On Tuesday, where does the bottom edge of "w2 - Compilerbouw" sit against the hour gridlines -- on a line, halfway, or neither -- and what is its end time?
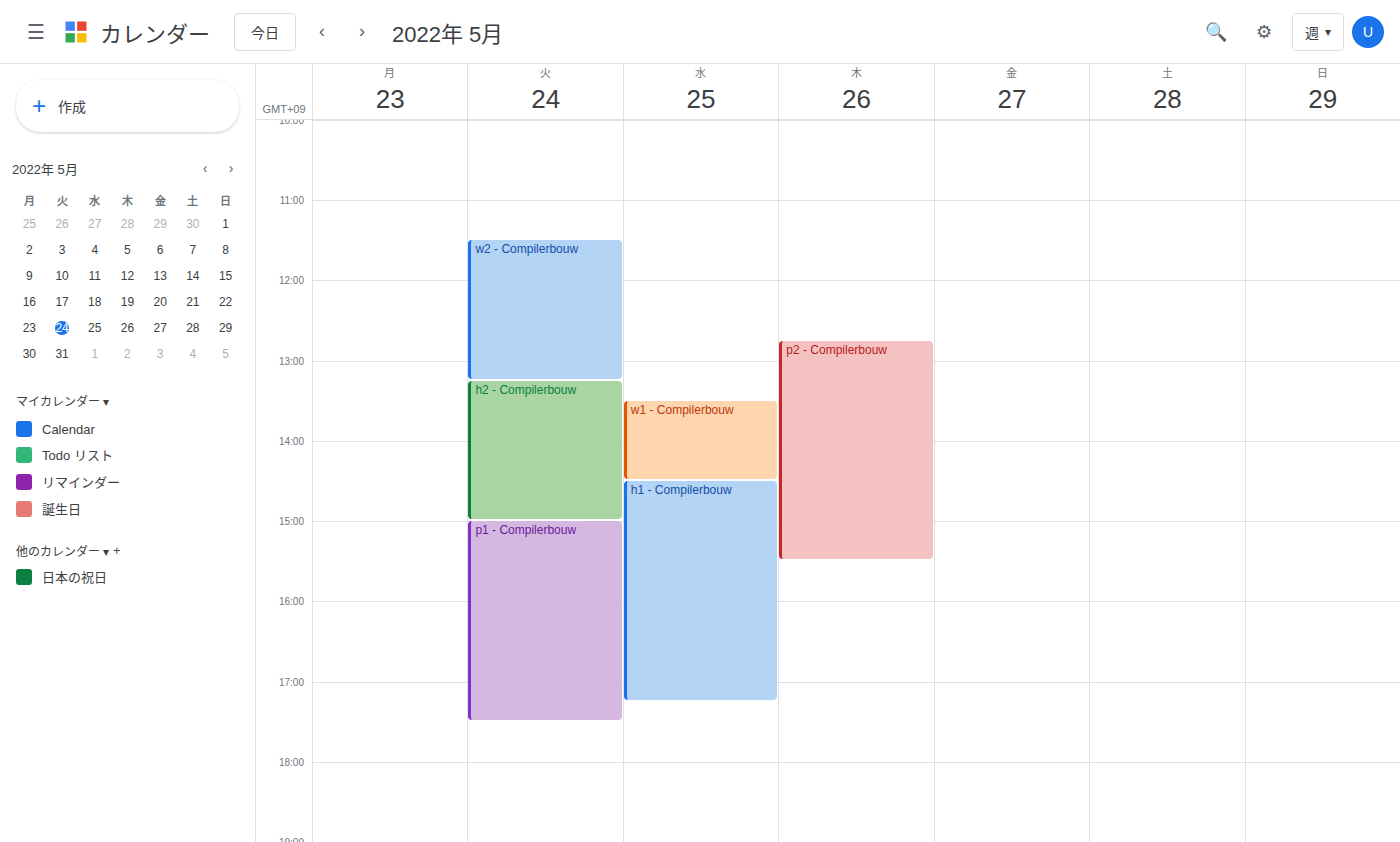
1:15 PM -- neither: a quarter of the way from the 1 PM line to the 2 PM line.